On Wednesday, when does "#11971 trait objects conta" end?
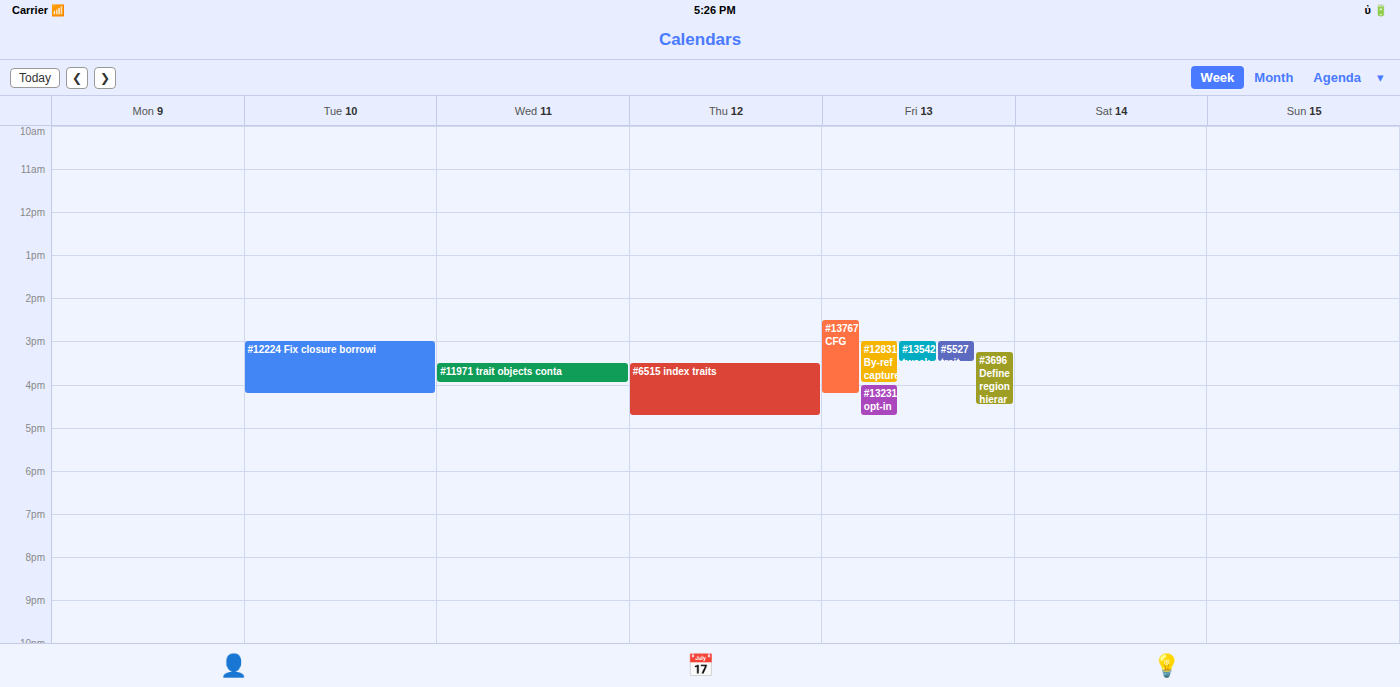
4:00 PM